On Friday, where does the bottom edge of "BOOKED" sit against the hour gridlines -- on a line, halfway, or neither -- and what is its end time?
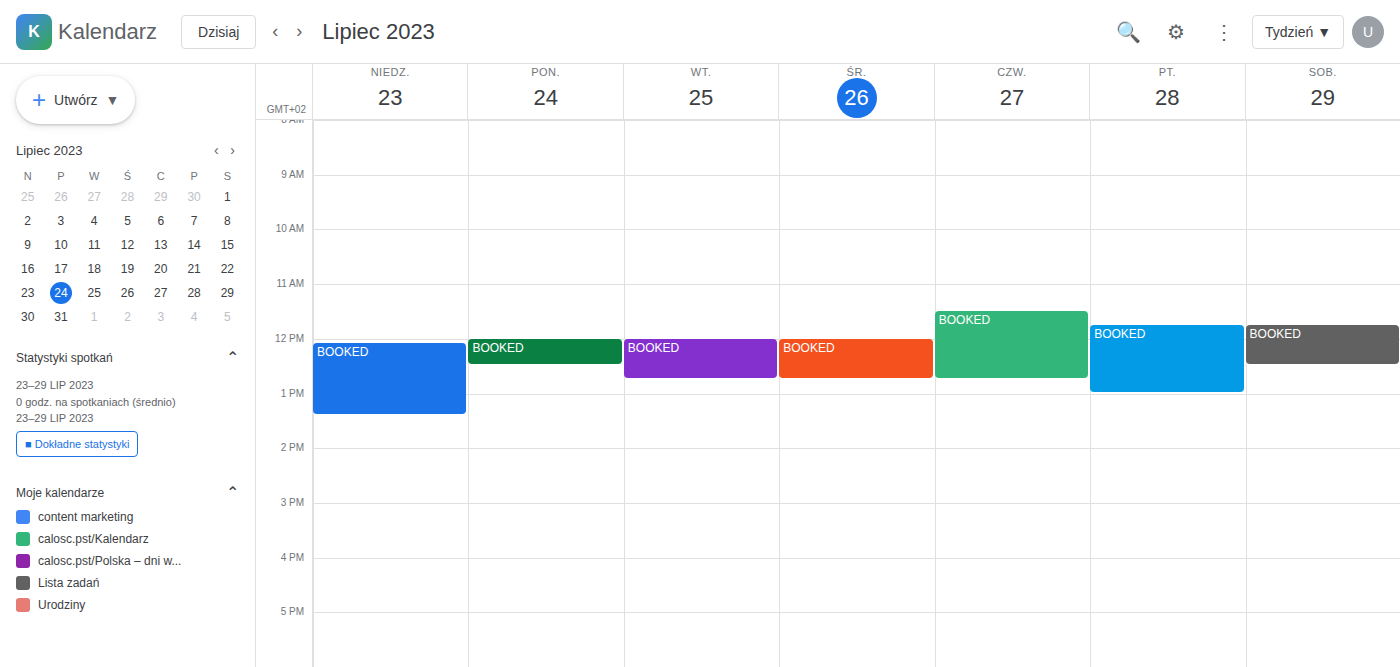
1:00 PM -- exactly on the 1 PM line.